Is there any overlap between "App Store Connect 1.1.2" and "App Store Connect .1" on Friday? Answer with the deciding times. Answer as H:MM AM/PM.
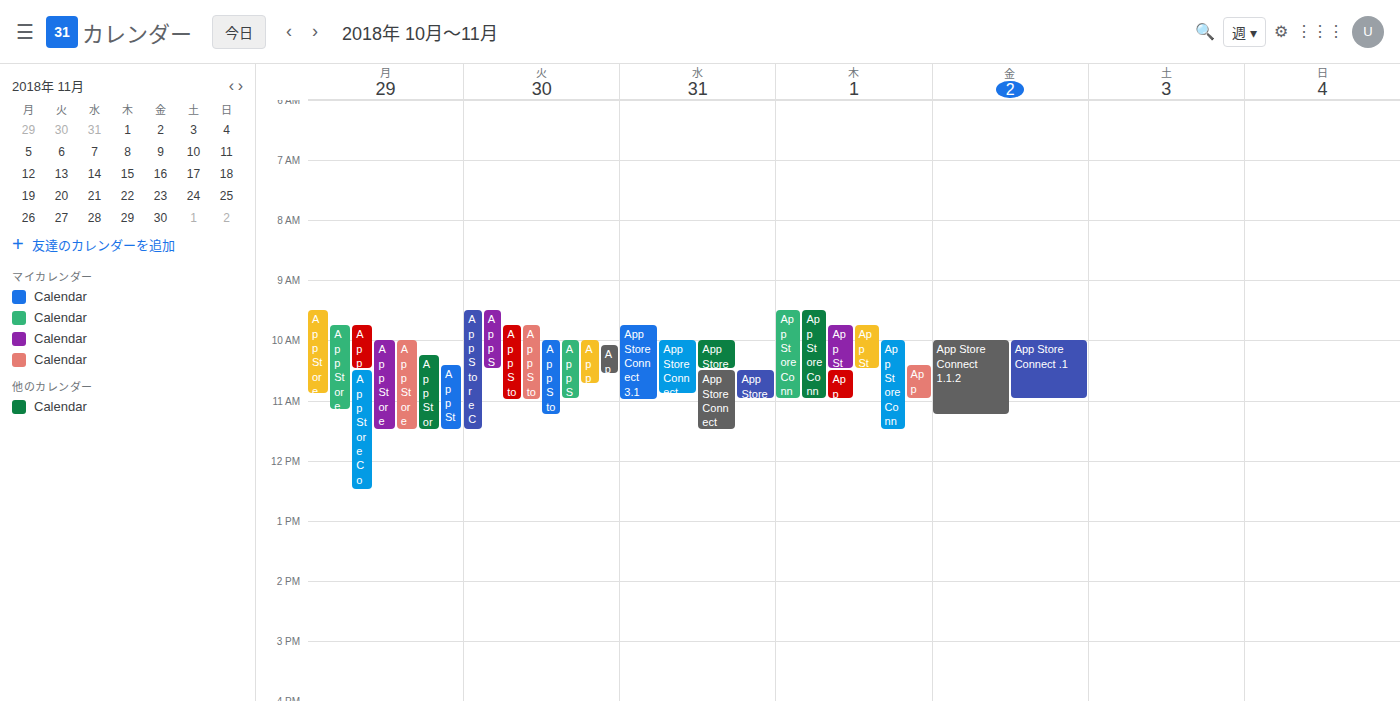
"App Store Connect 1.1.2" starts at 10:00 AM, before "App Store Connect .1" ends at 11:00 AM -- they overlap.